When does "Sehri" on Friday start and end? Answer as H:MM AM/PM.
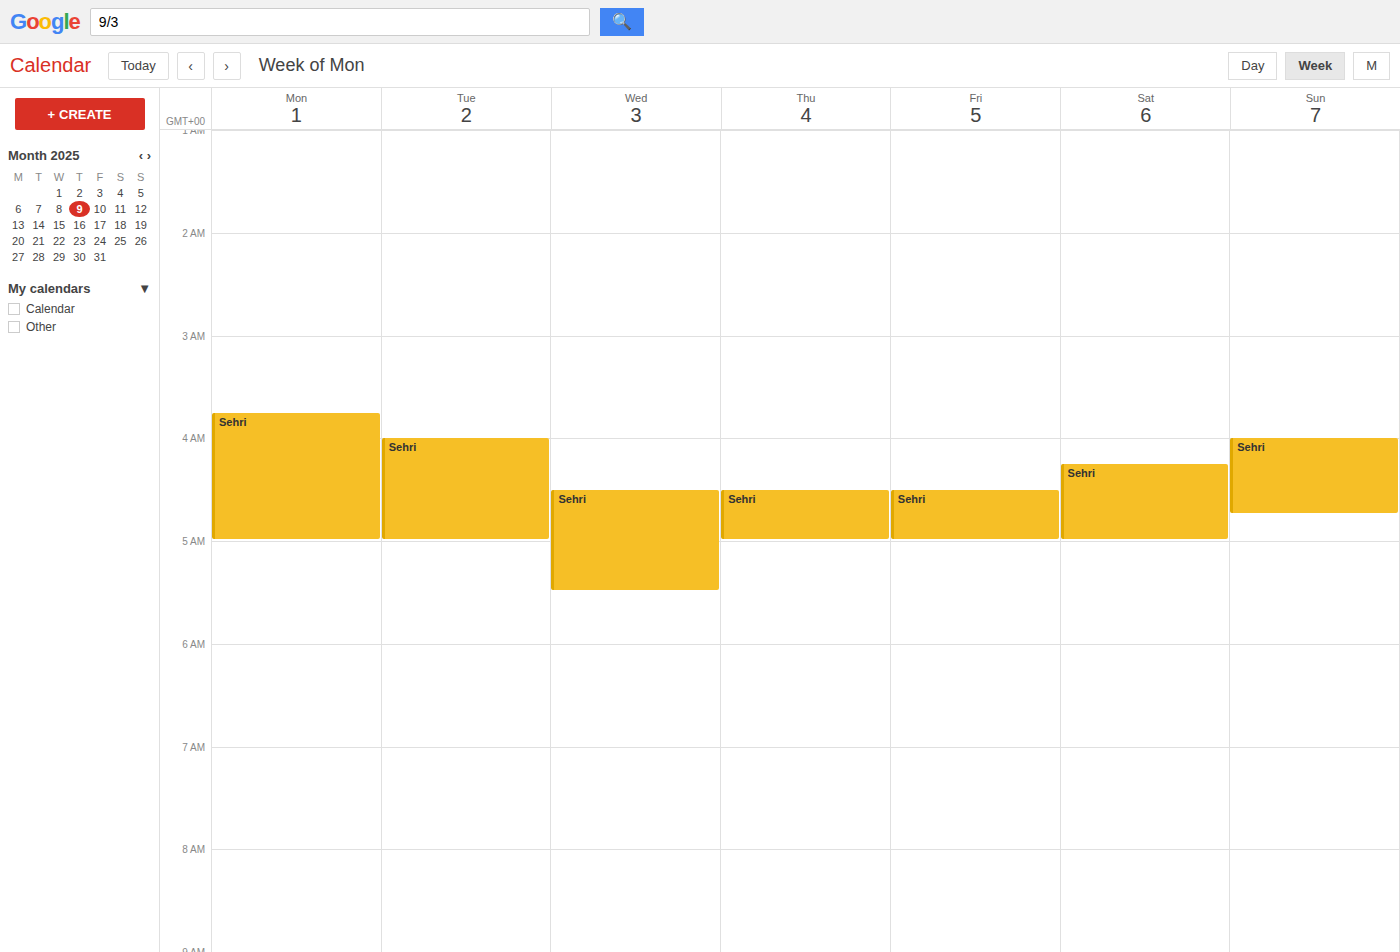
4:30 AM to 5:00 AM